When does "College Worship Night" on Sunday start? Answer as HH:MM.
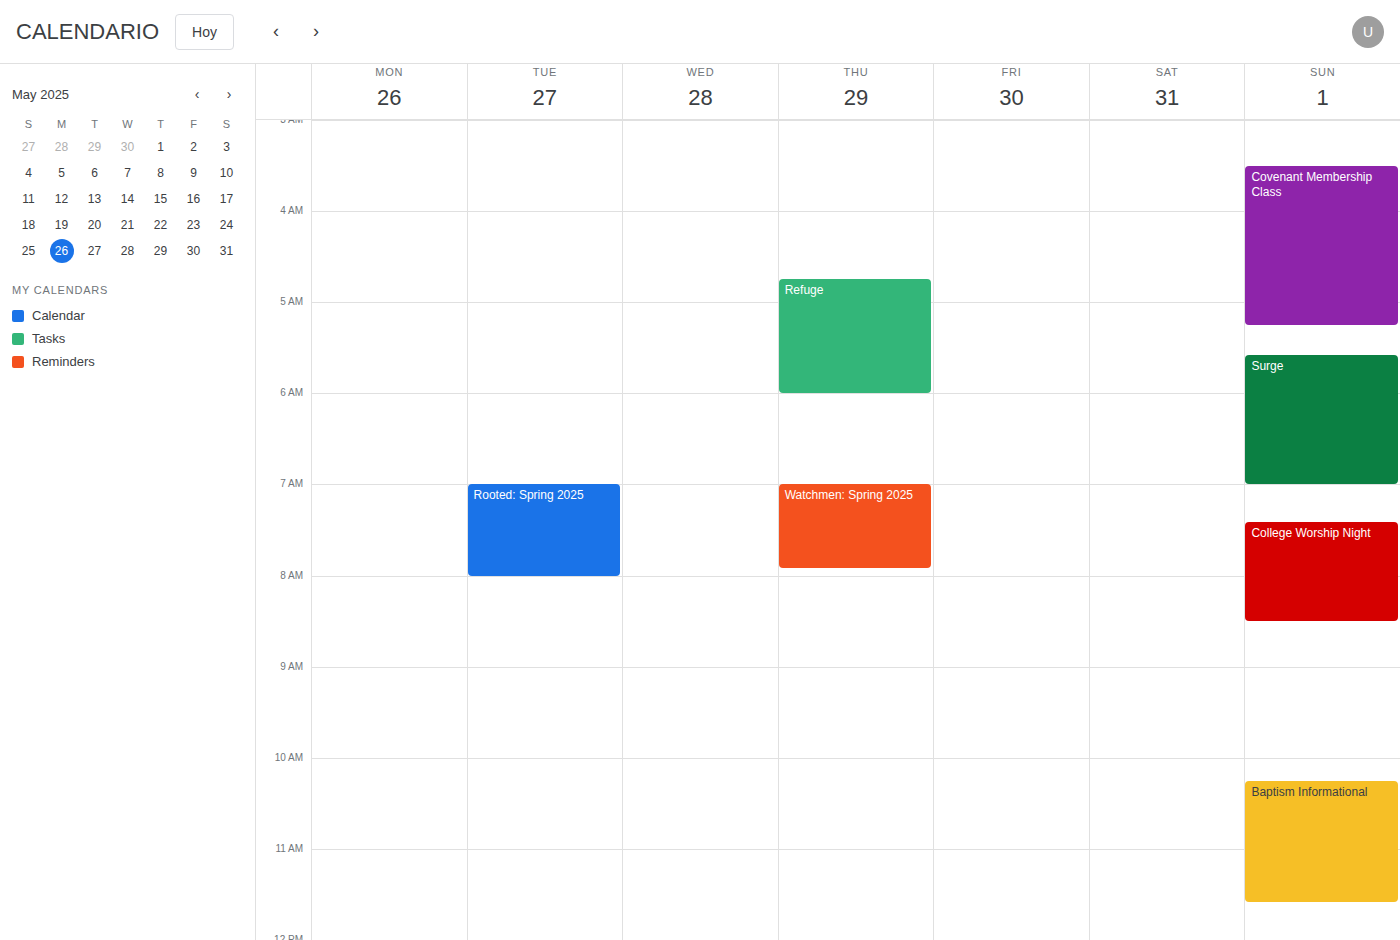
07:25